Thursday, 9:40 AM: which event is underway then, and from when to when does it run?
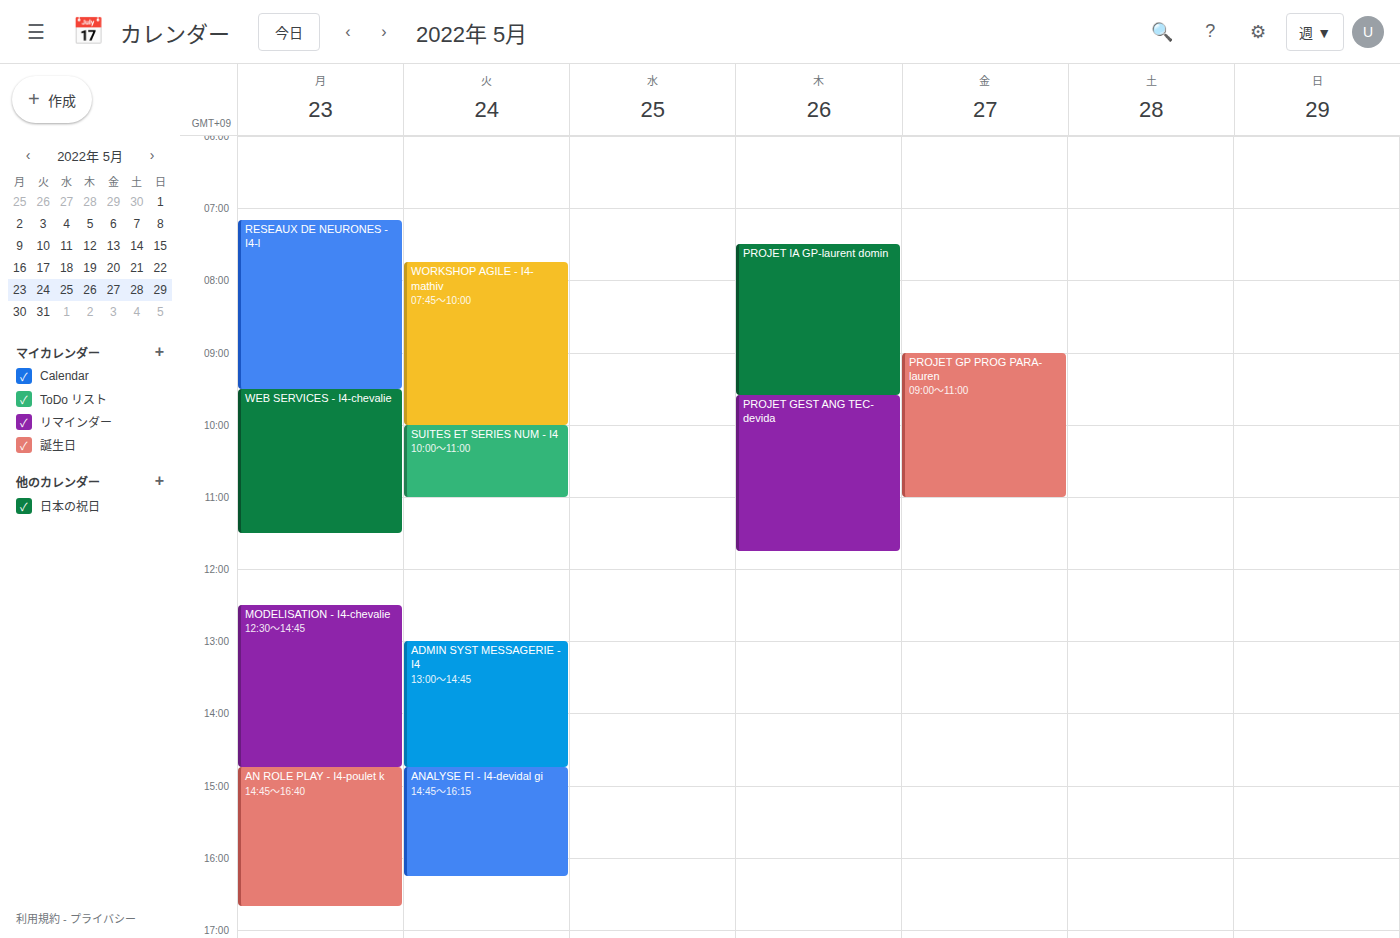
"PROJET GEST ANG TEC-devida", 9:35 AM to 11:45 AM